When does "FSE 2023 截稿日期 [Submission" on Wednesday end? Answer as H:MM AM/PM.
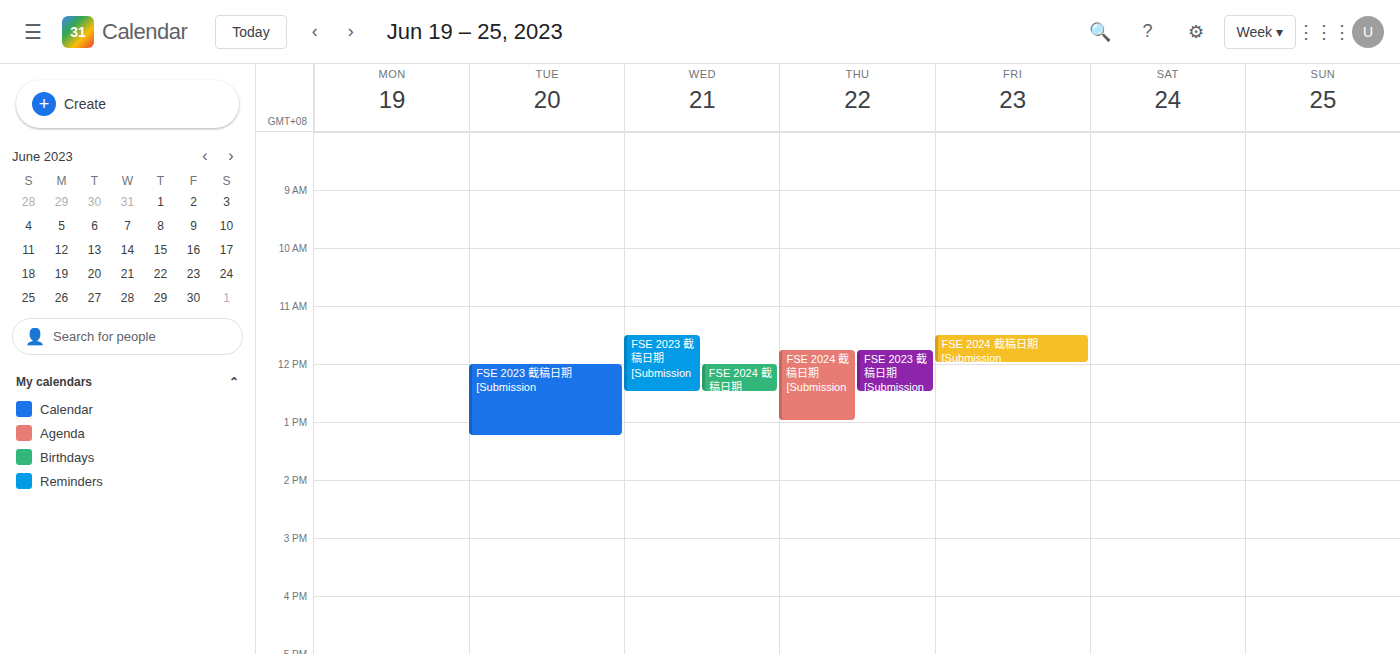
12:30 PM